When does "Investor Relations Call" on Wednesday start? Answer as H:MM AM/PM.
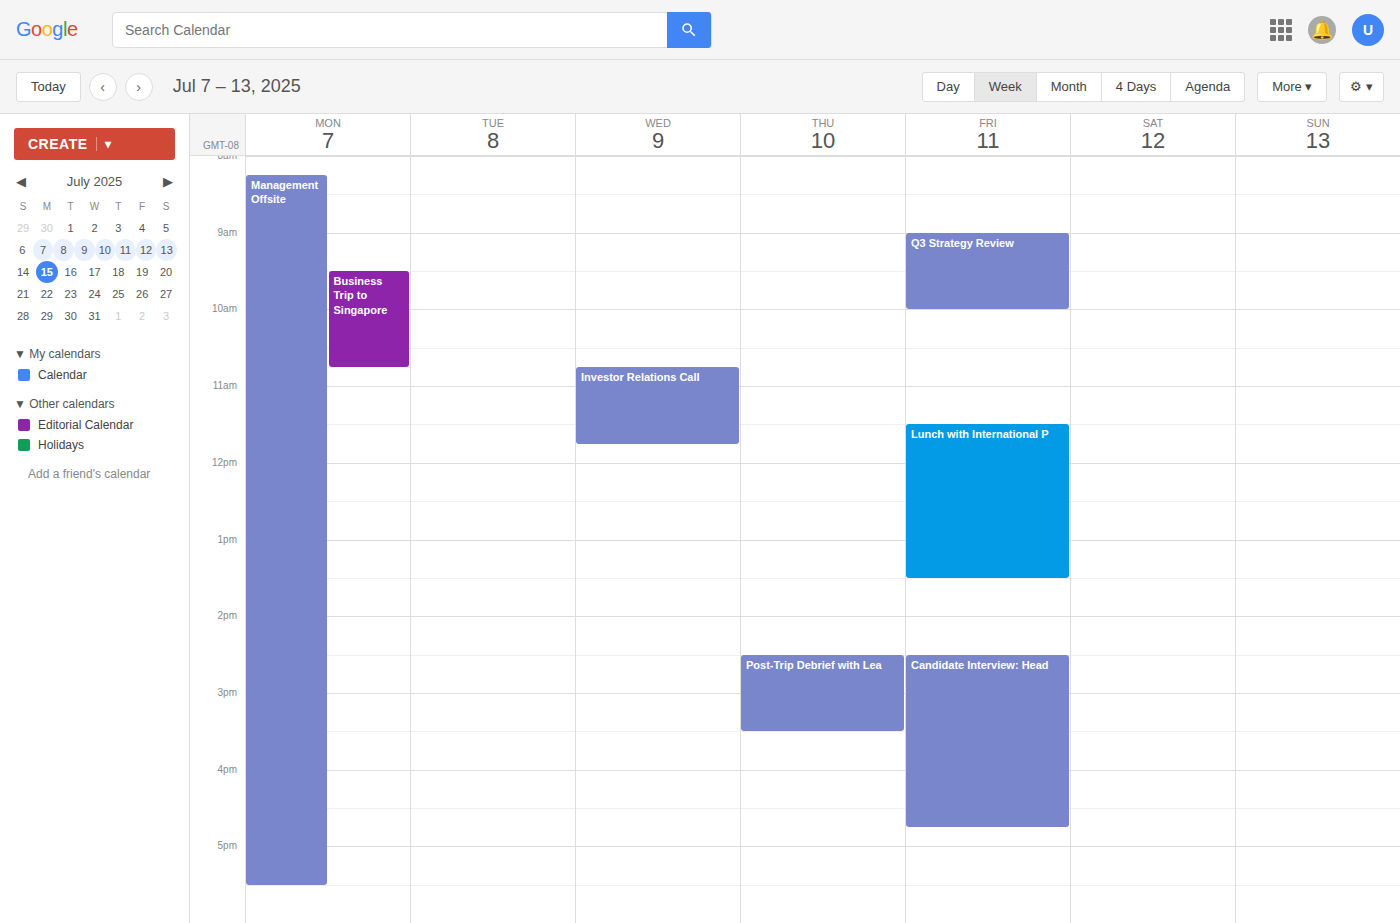
10:45 AM